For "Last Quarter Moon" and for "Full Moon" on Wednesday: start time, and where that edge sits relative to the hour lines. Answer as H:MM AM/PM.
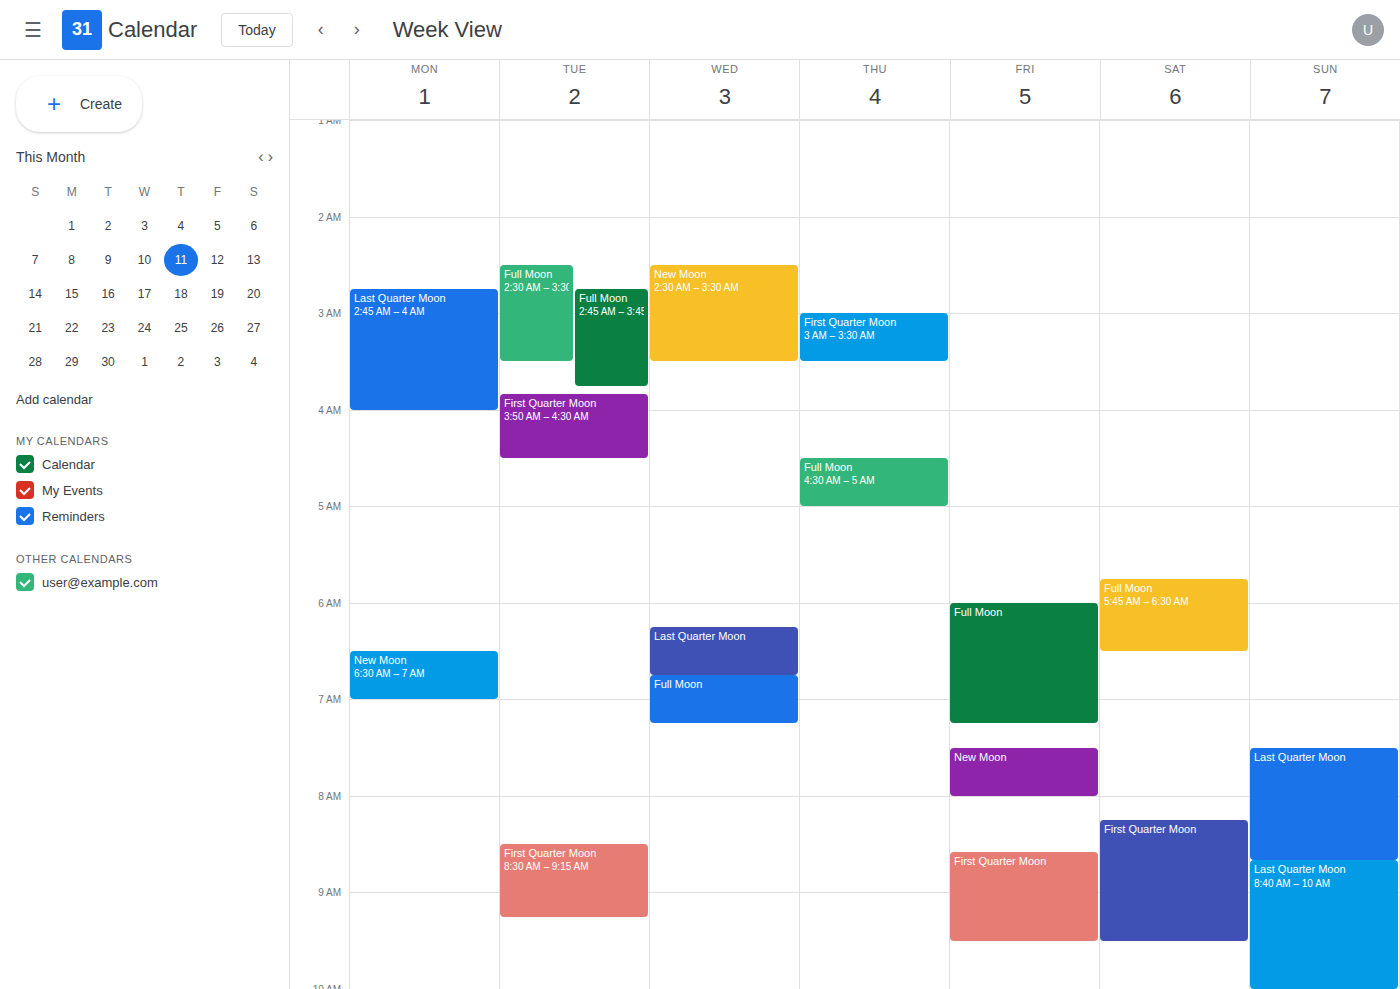
"Last Quarter Moon": 6:15 AM, neither: a quarter of the way from the 6 AM line to the 7 AM line. "Full Moon": 6:45 AM, neither: three quarters of the way from the 6 AM line to the 7 AM line.